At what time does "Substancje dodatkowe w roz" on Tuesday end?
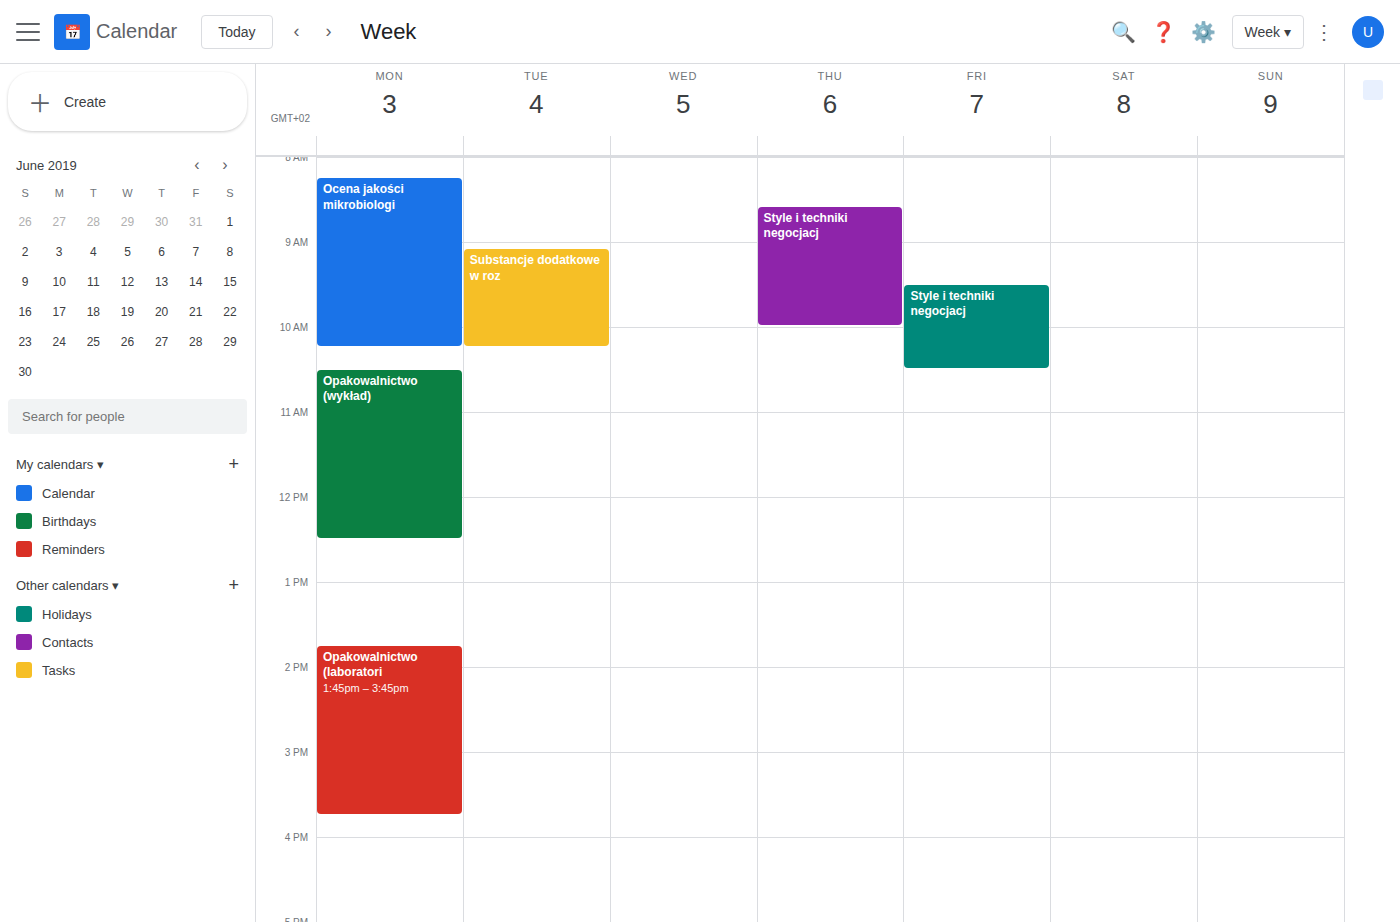
10:15 AM